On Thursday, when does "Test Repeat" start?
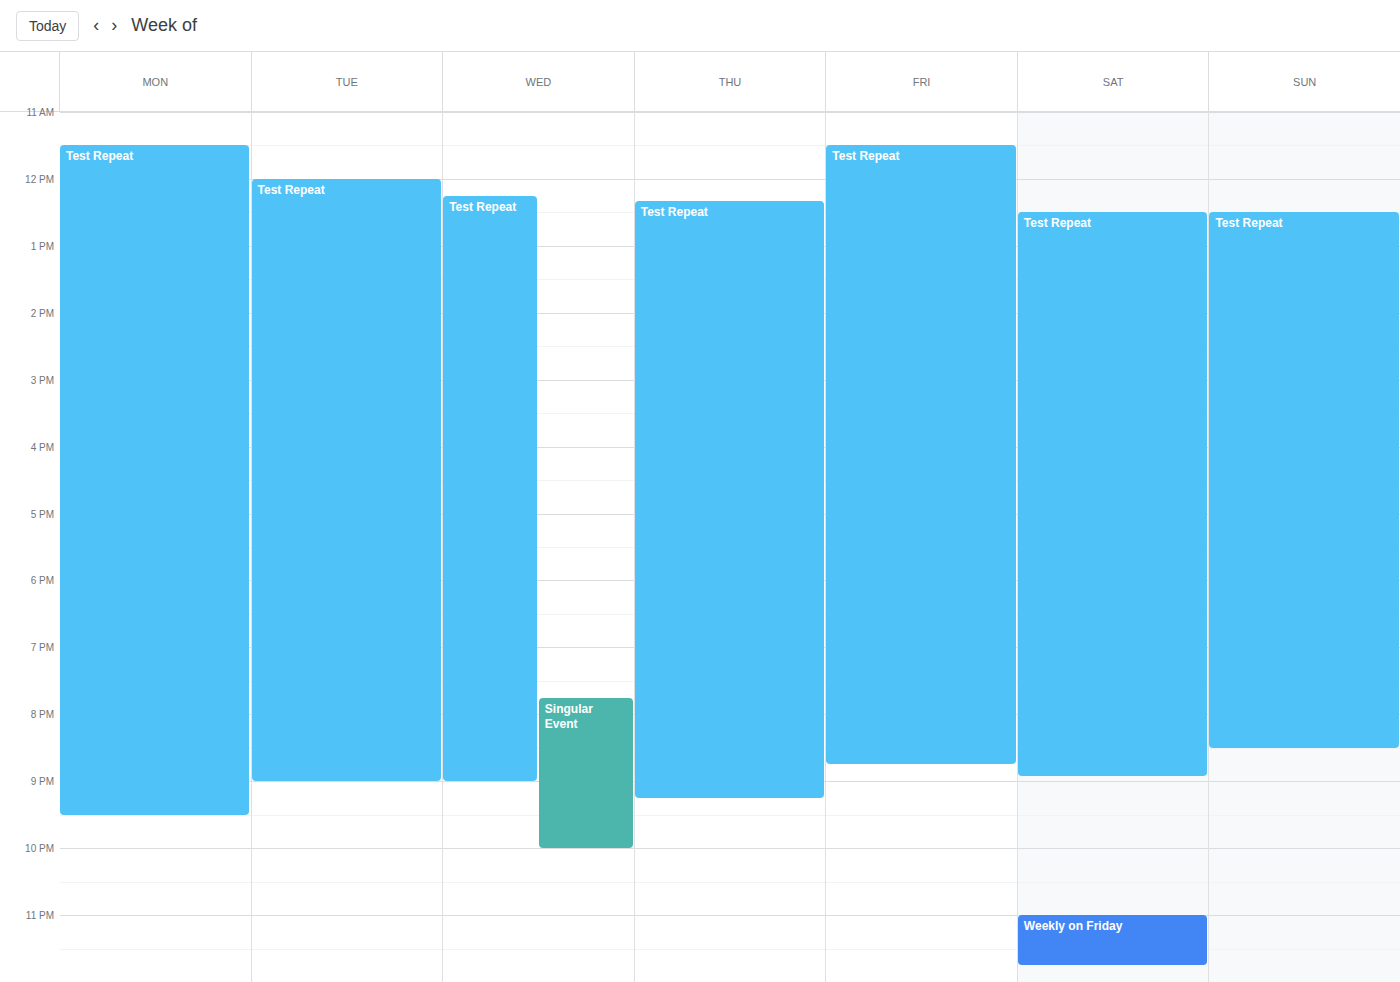
12:20 PM